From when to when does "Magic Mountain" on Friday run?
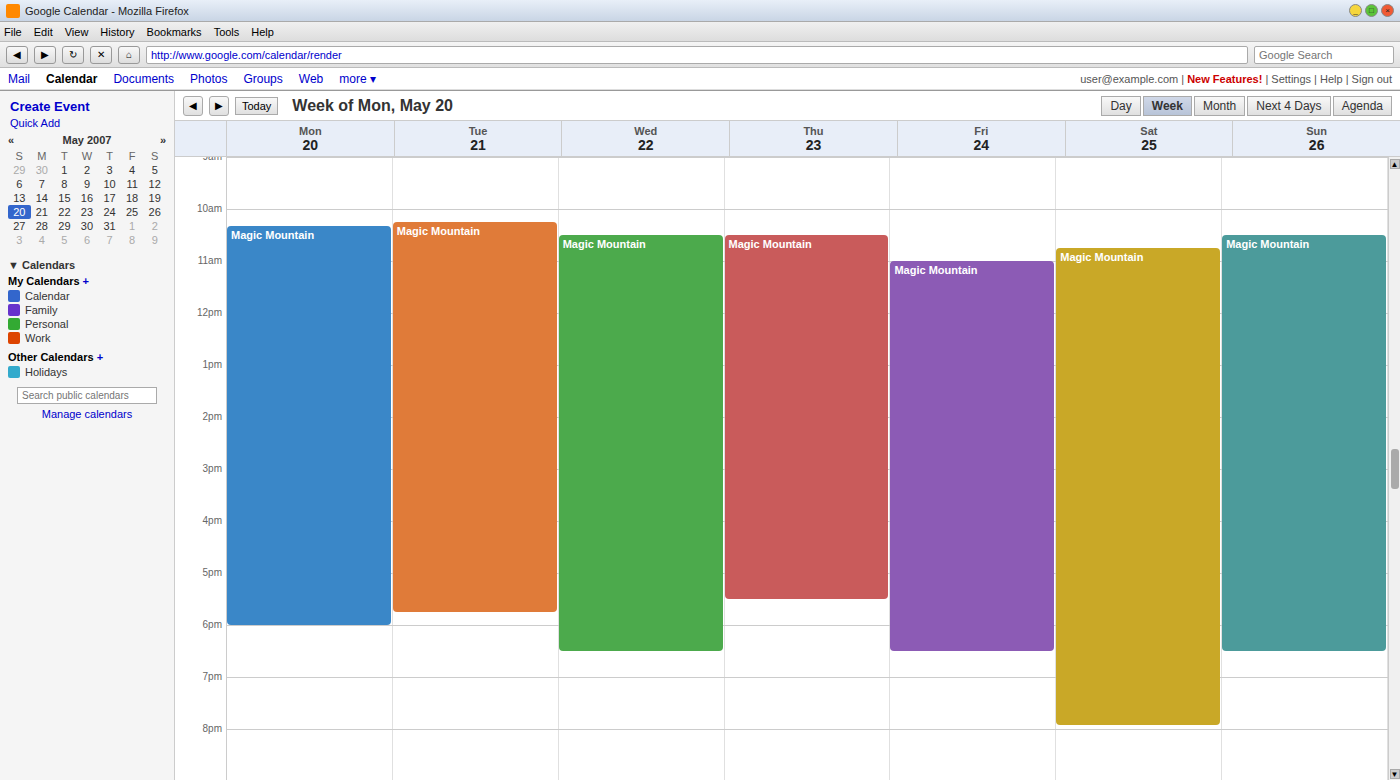
11:00 AM to 6:30 PM